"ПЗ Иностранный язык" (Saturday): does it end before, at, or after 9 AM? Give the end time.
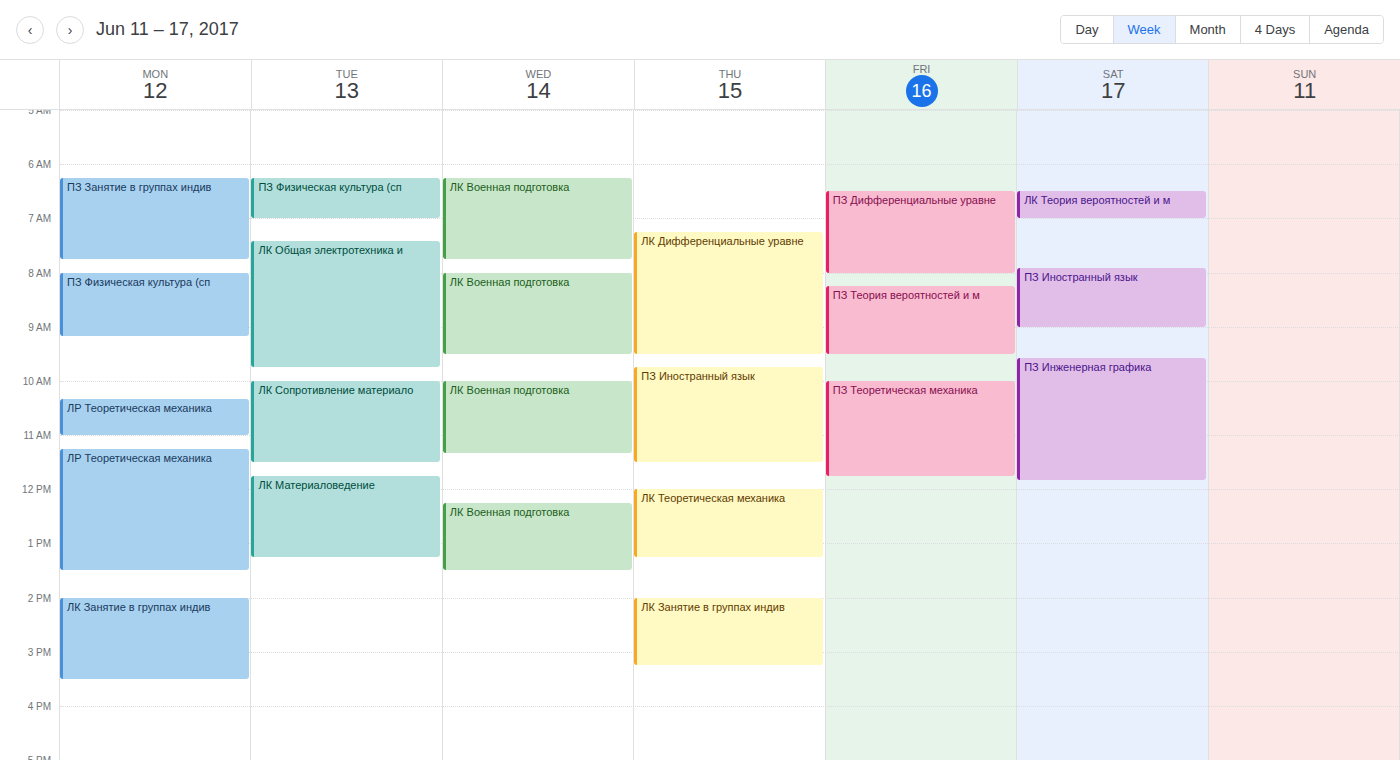
9:00 AM -- exactly at 9 AM, on the 9 AM line.